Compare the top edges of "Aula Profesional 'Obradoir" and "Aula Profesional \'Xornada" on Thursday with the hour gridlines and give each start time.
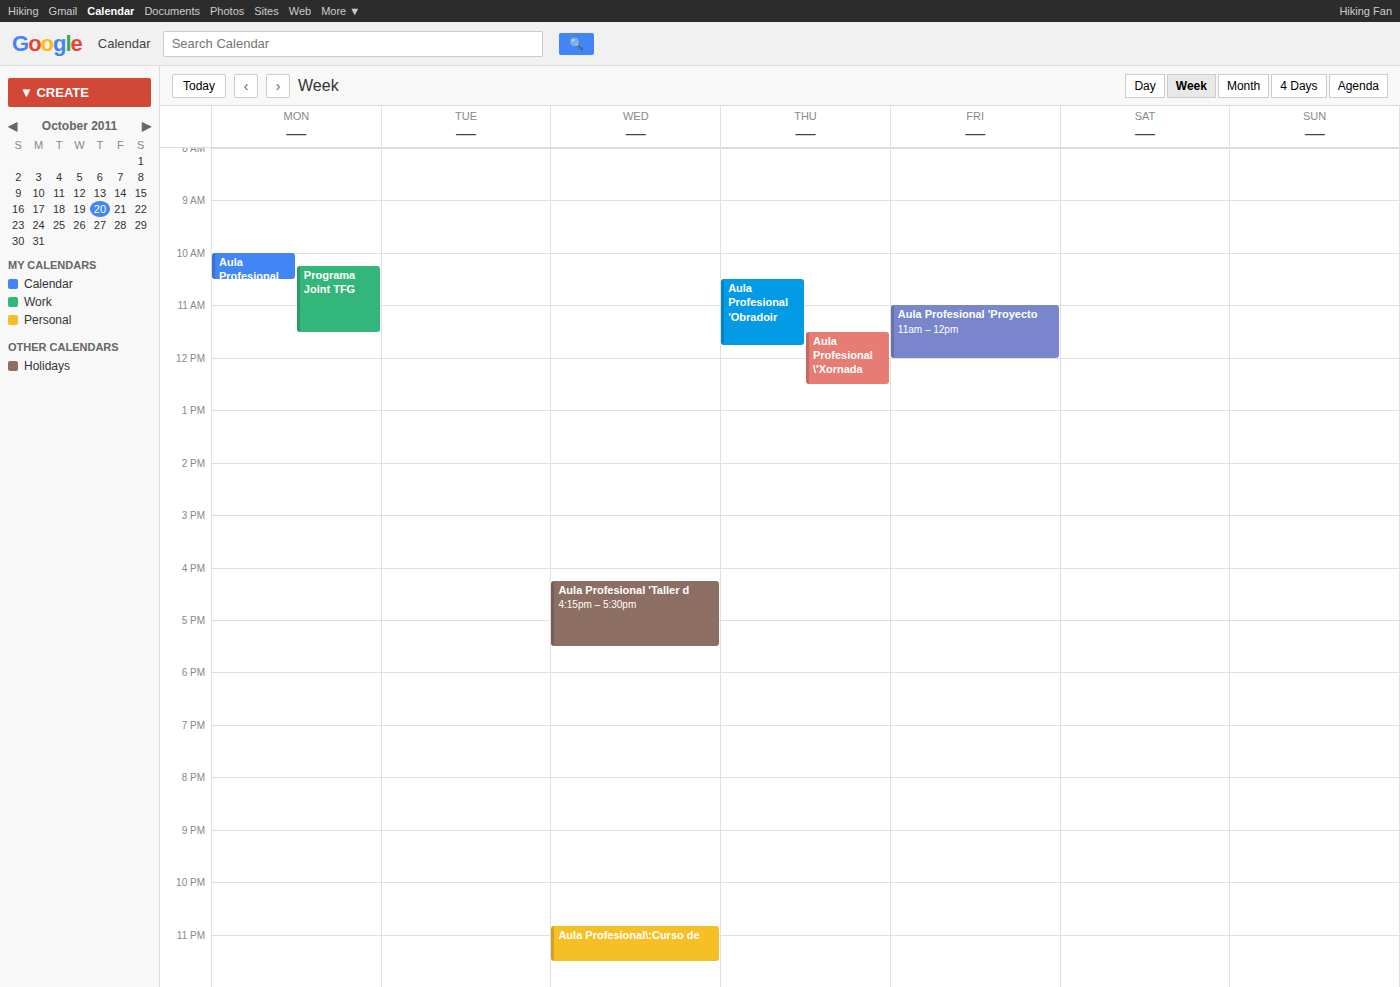
"Aula Profesional 'Obradoir": 10:30 AM, halfway between the 10 AM and 11 AM lines. "Aula Profesional \'Xornada": 11:30 AM, halfway between the 11 AM and 12 PM lines.